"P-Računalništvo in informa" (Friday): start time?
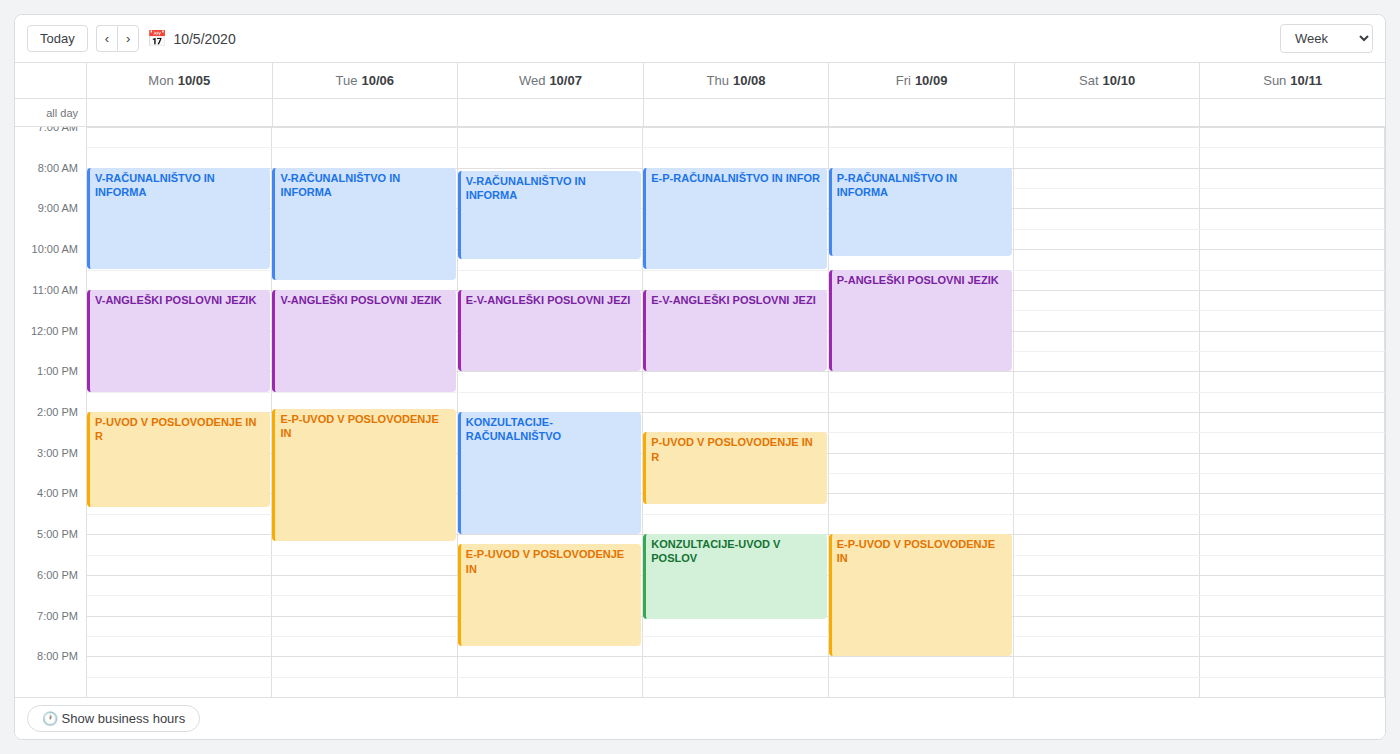
8:00 AM